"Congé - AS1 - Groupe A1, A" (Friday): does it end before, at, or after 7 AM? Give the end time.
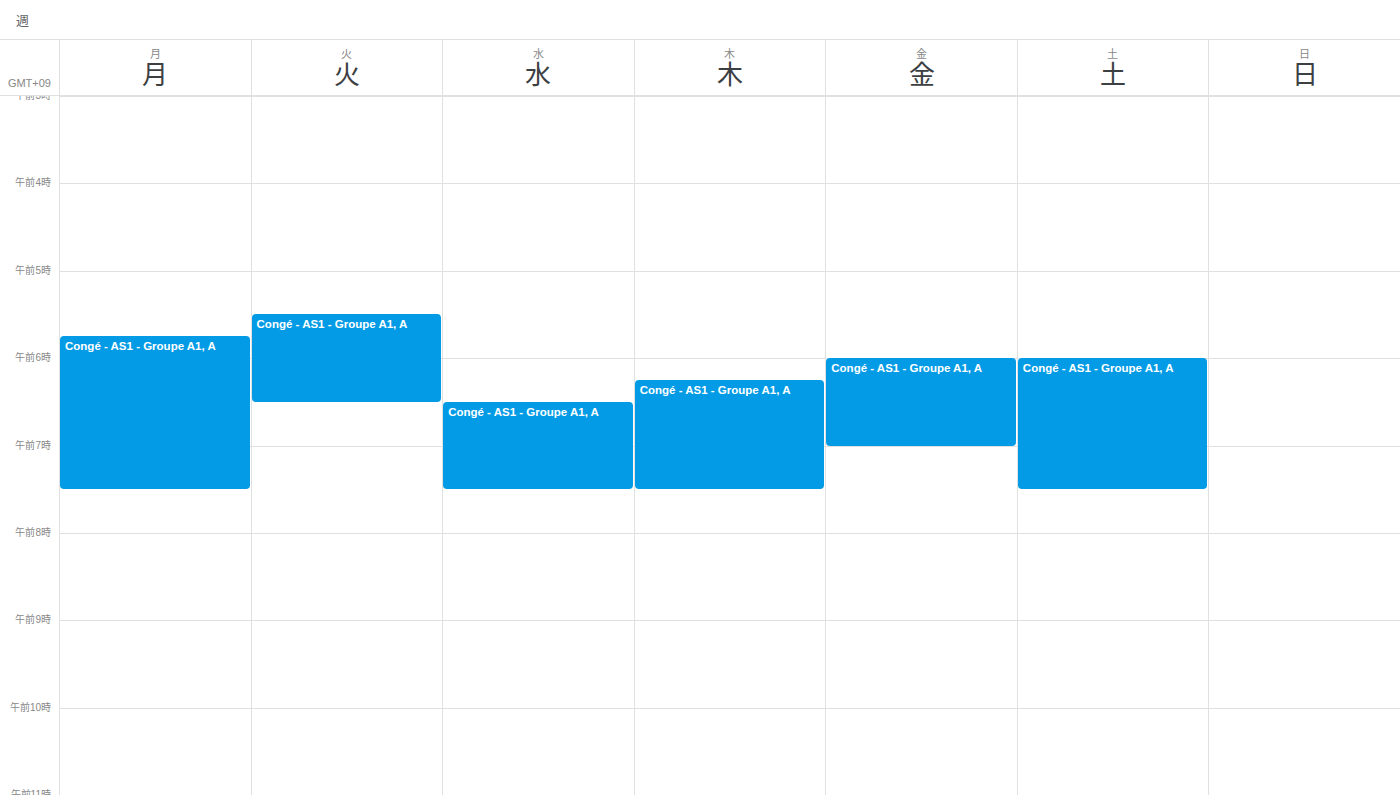
7:00 AM -- exactly at 7 AM, on the 7 AM line.